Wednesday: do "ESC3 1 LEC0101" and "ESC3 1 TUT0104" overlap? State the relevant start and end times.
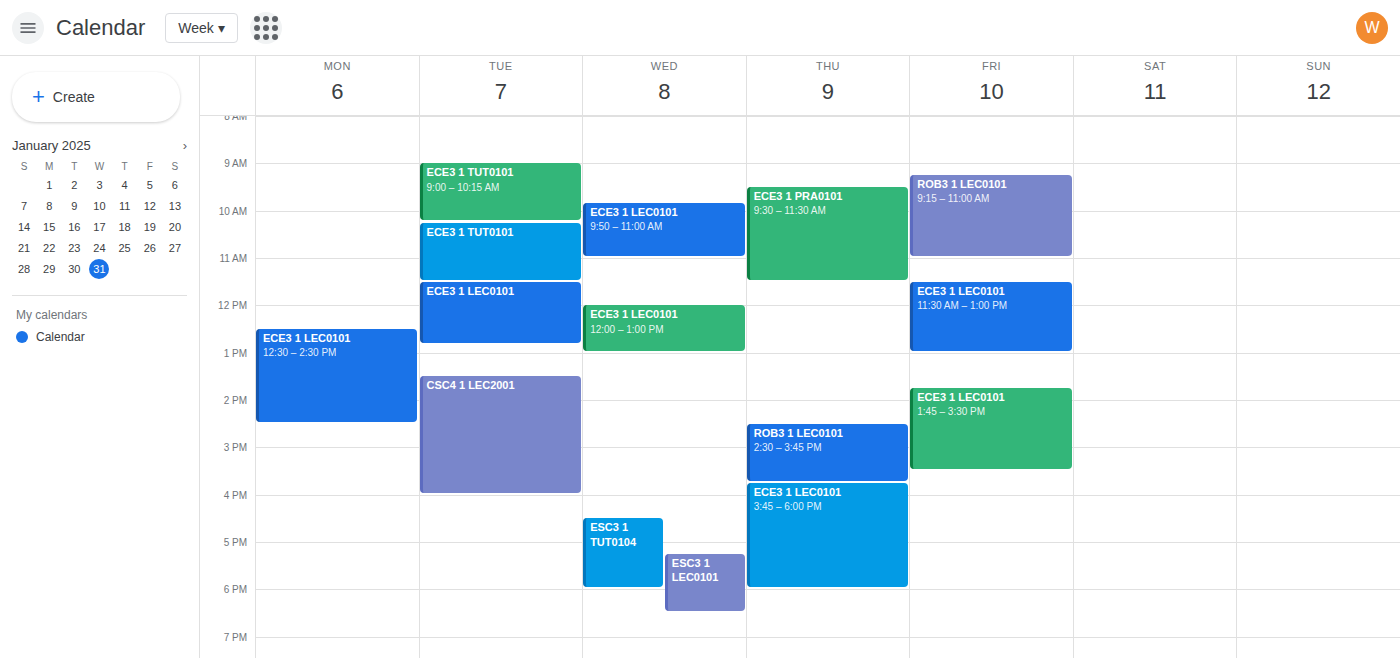
"ESC3 1 LEC0101" starts at 5:15 PM, before "ESC3 1 TUT0104" ends at 6:00 PM -- they overlap.